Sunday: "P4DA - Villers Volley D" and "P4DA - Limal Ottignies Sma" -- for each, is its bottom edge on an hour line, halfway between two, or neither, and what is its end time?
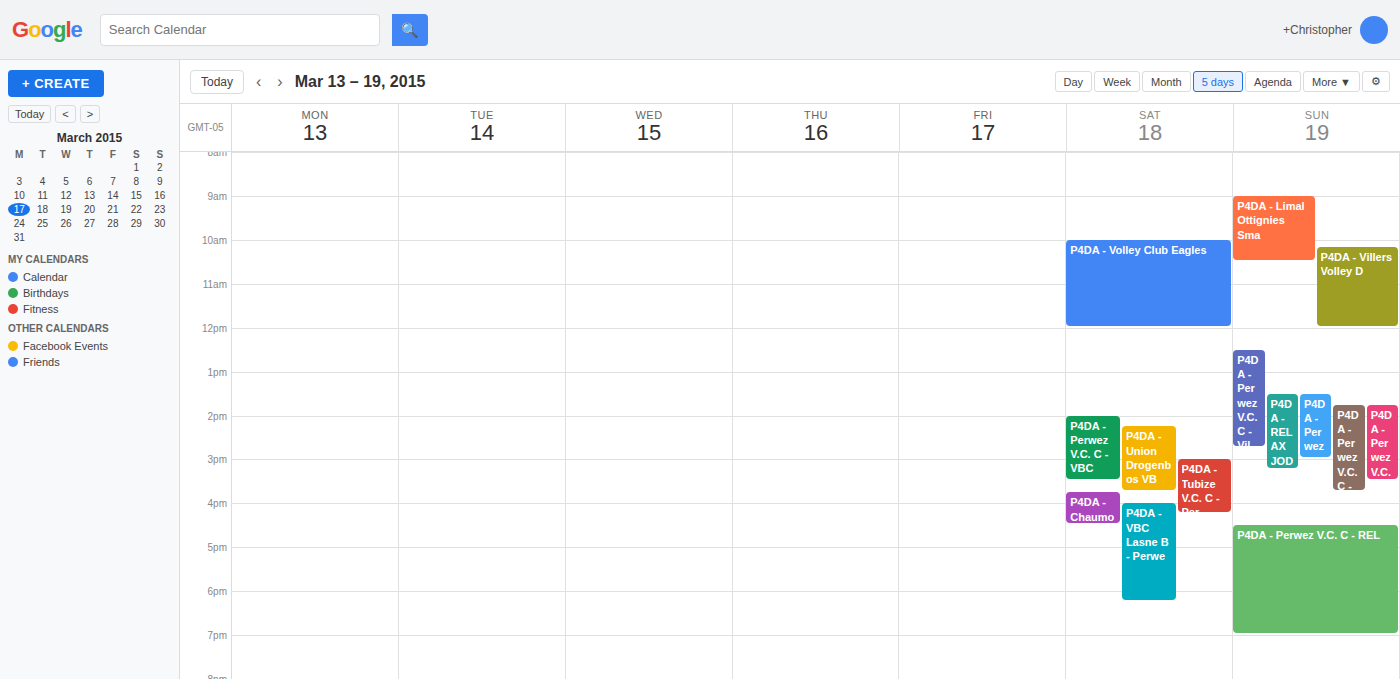
"P4DA - Villers Volley D": 12:00, exactly on the 12:00 line. "P4DA - Limal Ottignies Sma": 10:30, halfway between the 10:00 and 11:00 lines.